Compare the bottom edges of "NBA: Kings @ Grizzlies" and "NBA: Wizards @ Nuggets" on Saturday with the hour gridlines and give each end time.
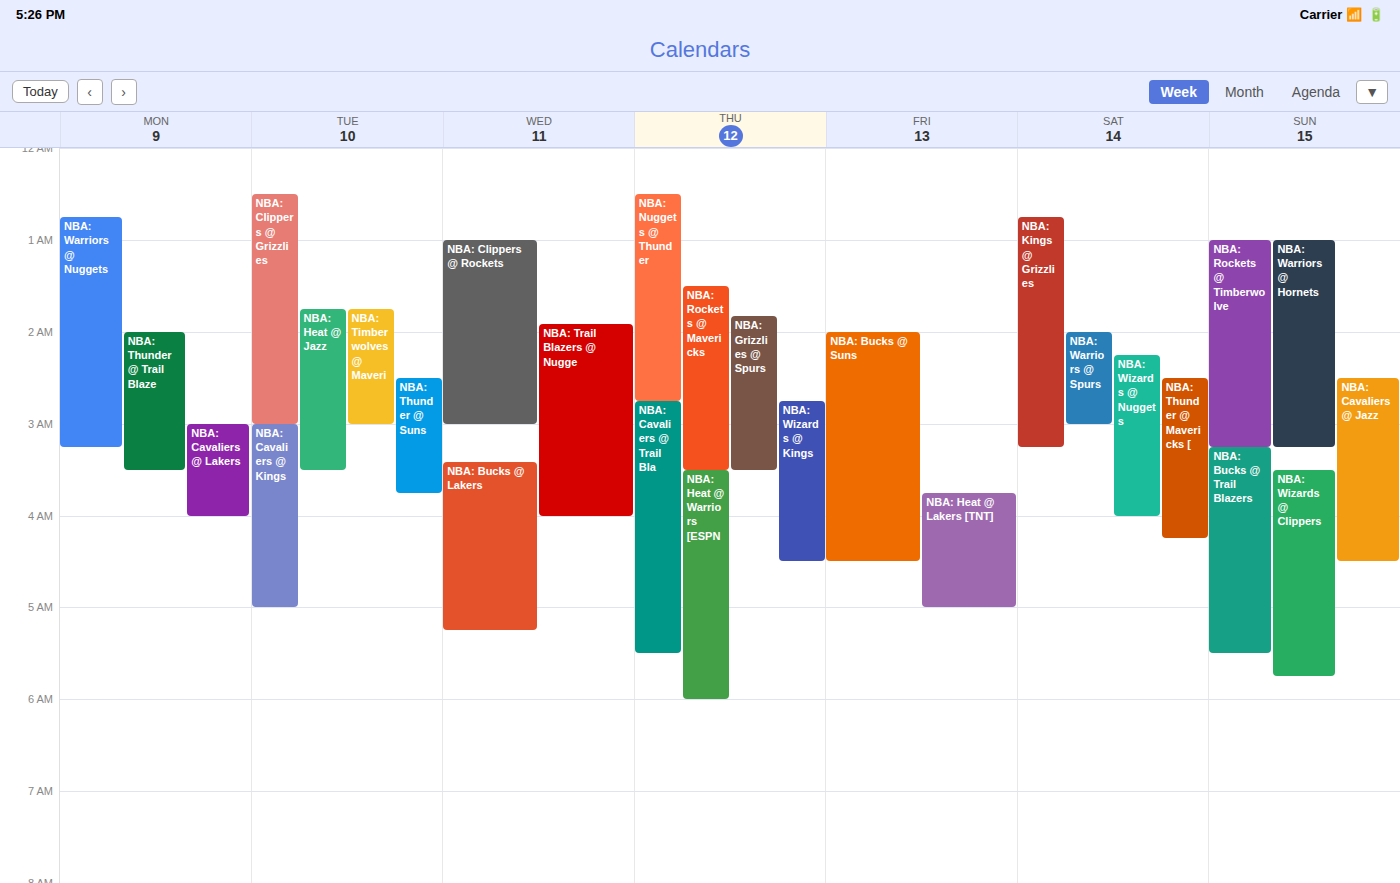
"NBA: Kings @ Grizzlies": 3:15 AM, neither: a quarter of the way from the 3 AM line to the 4 AM line. "NBA: Wizards @ Nuggets": 4:00 AM, exactly on the 4 AM line.